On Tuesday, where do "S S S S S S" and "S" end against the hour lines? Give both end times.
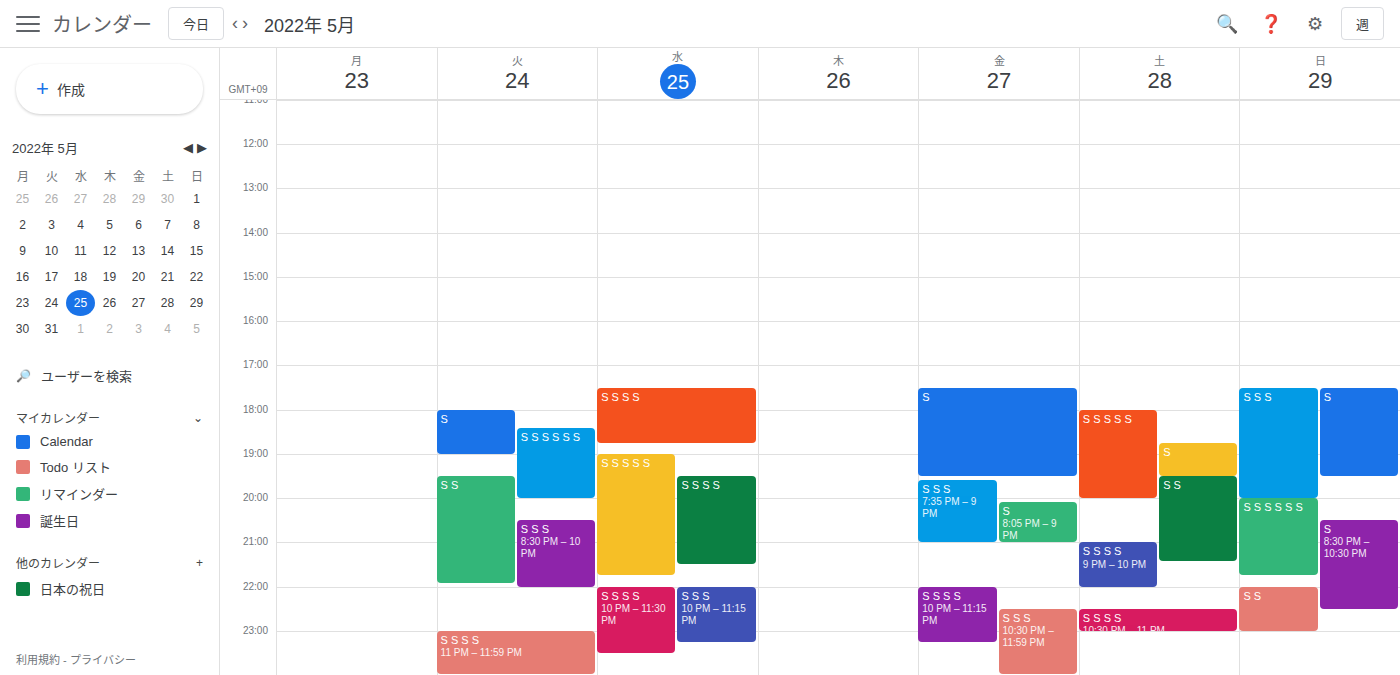
"S S S S S S": 8:00 PM, exactly on the 8 PM line. "S": 7:00 PM, exactly on the 7 PM line.